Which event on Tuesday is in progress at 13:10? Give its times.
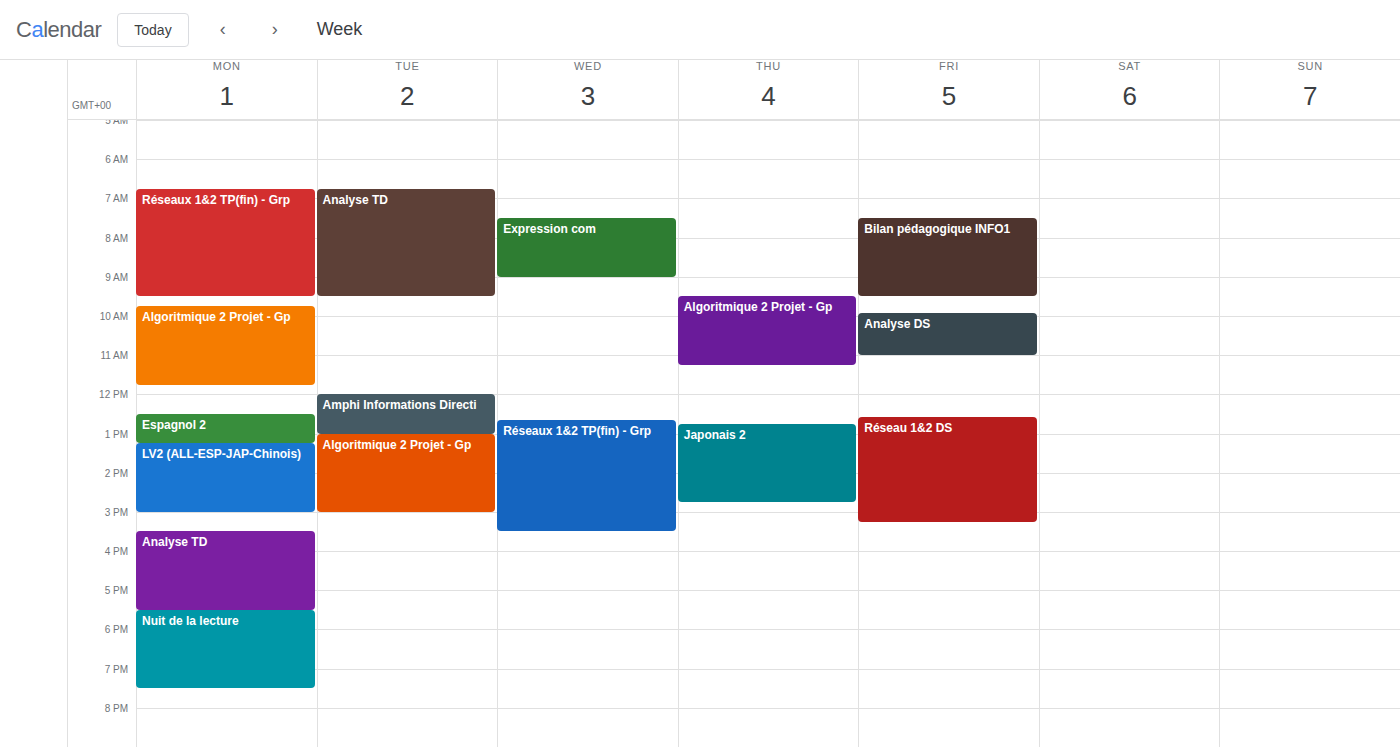
"Algoritmique 2 Projet - Gp", 13:00 to 15:00